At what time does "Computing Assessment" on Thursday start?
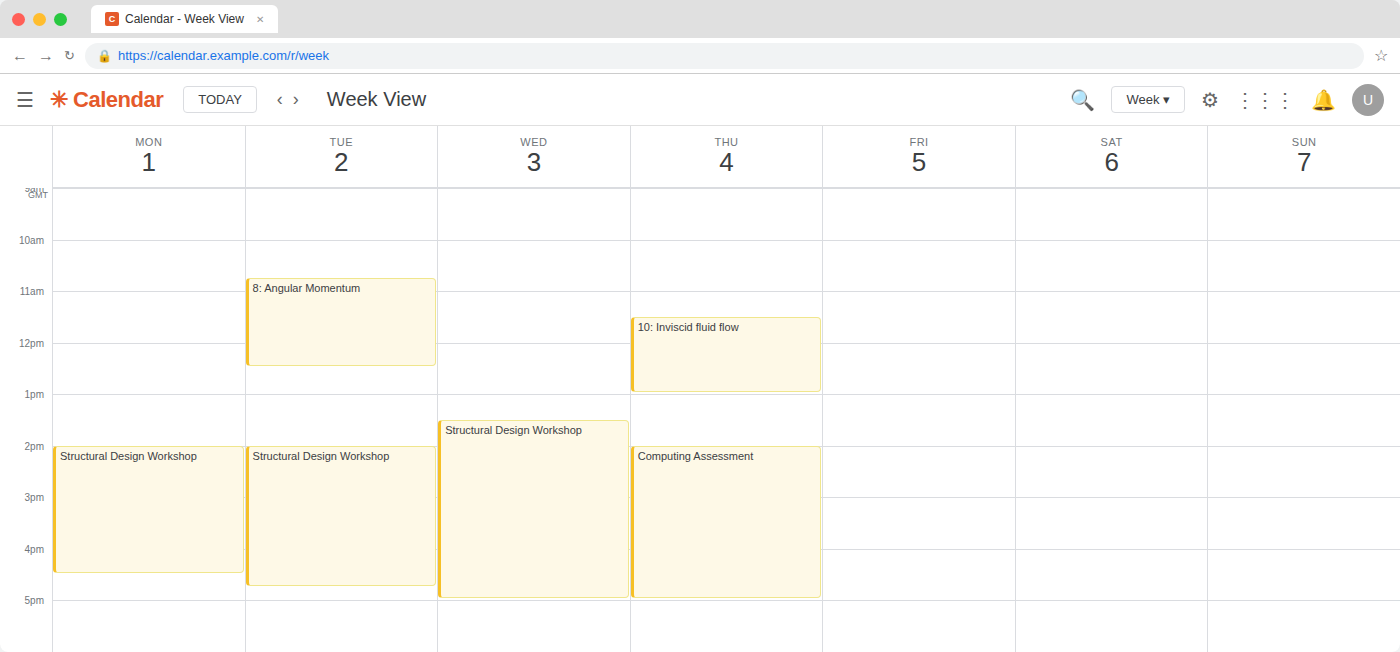
2:00 PM